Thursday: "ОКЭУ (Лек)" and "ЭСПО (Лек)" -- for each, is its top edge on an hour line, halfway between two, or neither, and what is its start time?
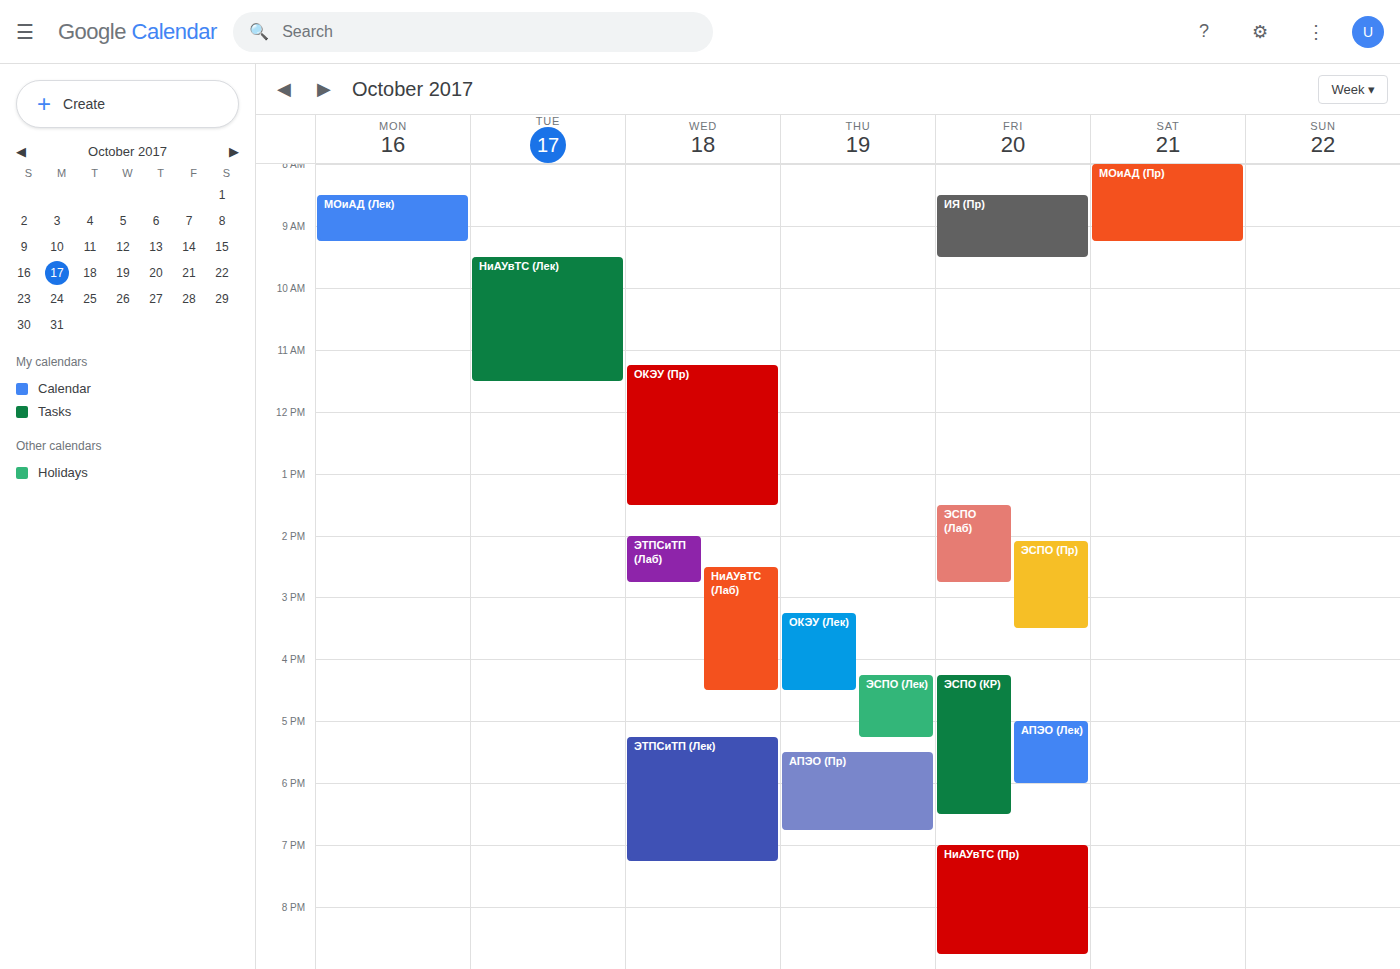
"ОКЭУ (Лек)": 3:15 PM, neither: a quarter of the way from the 3 PM line to the 4 PM line. "ЭСПО (Лек)": 4:15 PM, neither: a quarter of the way from the 4 PM line to the 5 PM line.